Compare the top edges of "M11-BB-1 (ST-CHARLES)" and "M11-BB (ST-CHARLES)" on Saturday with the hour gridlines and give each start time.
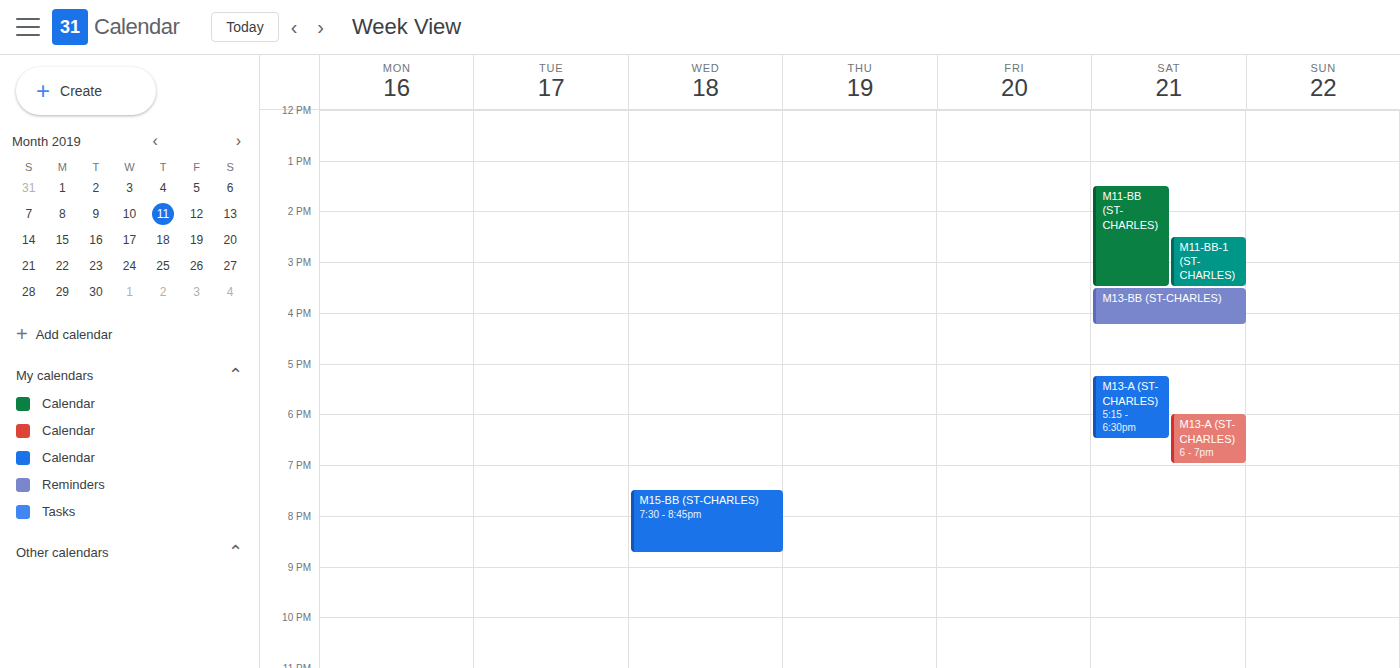
"M11-BB-1 (ST-CHARLES)": 2:30 PM, halfway between the 2 PM and 3 PM lines. "M11-BB (ST-CHARLES)": 1:30 PM, halfway between the 1 PM and 2 PM lines.